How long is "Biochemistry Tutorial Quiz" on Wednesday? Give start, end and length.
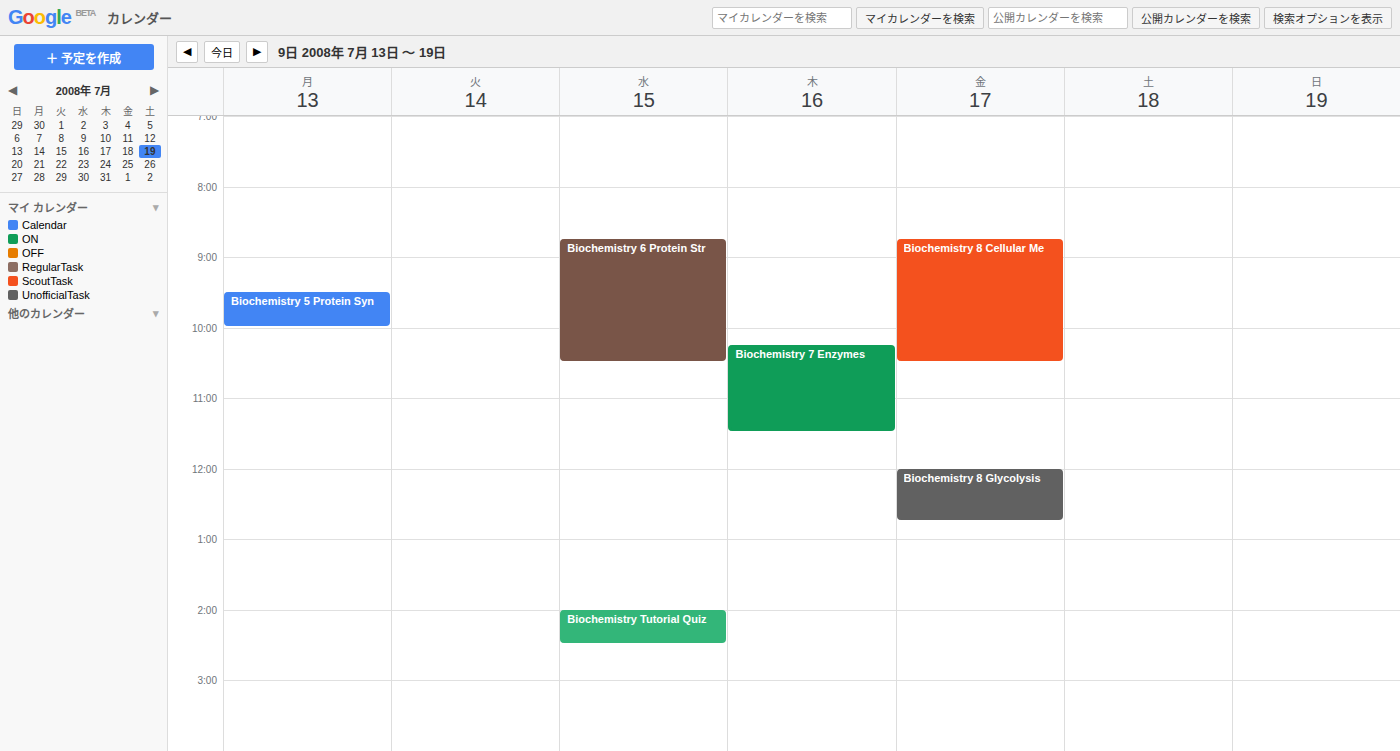
2:00 PM to 2:30 PM, 30 minutes